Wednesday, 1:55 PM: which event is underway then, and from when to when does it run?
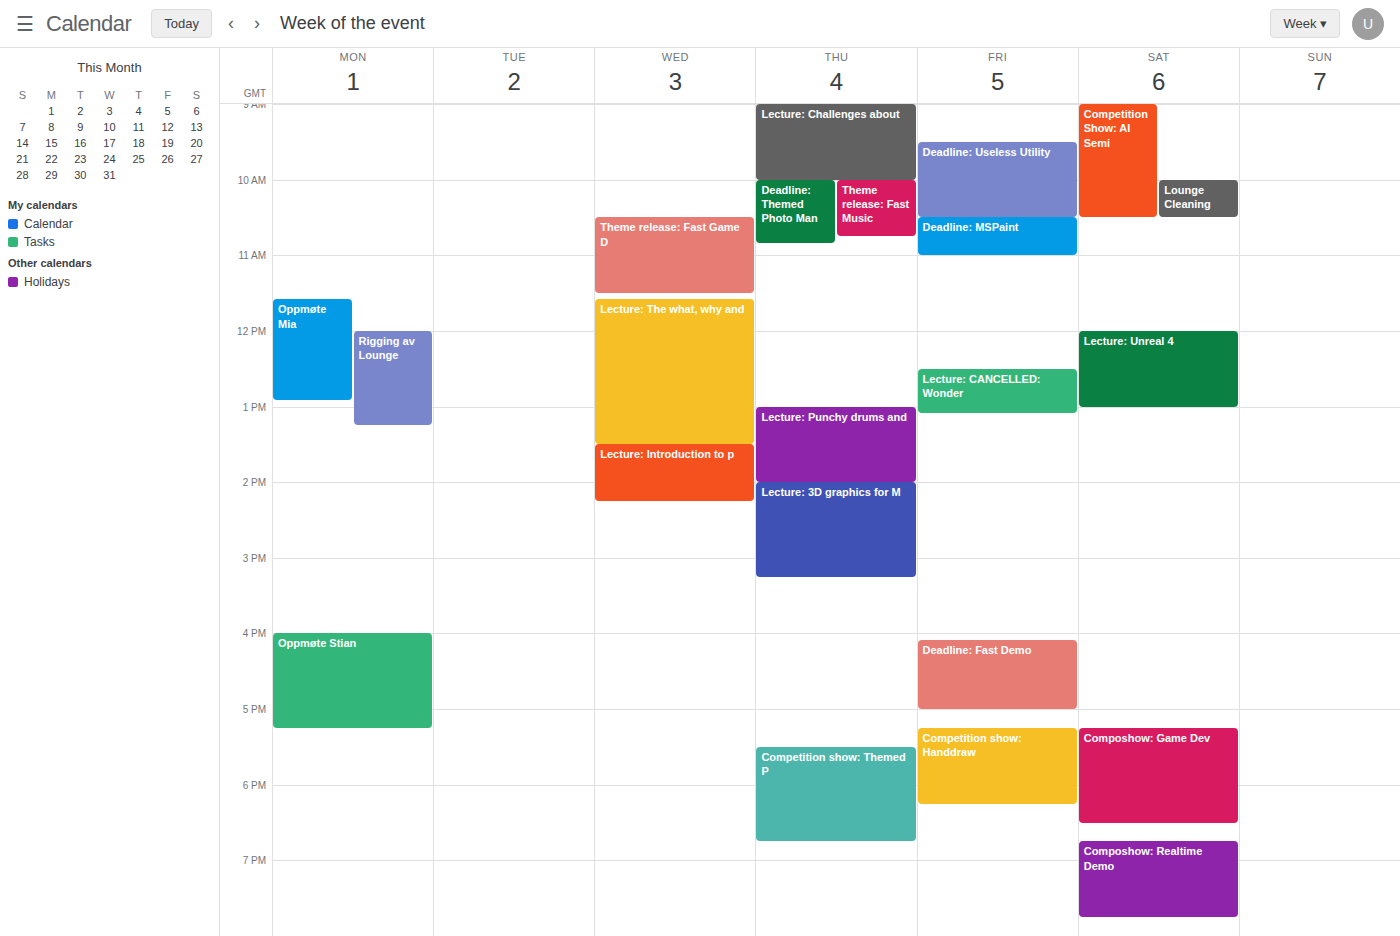
"Lecture: Introduction to p", 1:30 PM to 2:15 PM